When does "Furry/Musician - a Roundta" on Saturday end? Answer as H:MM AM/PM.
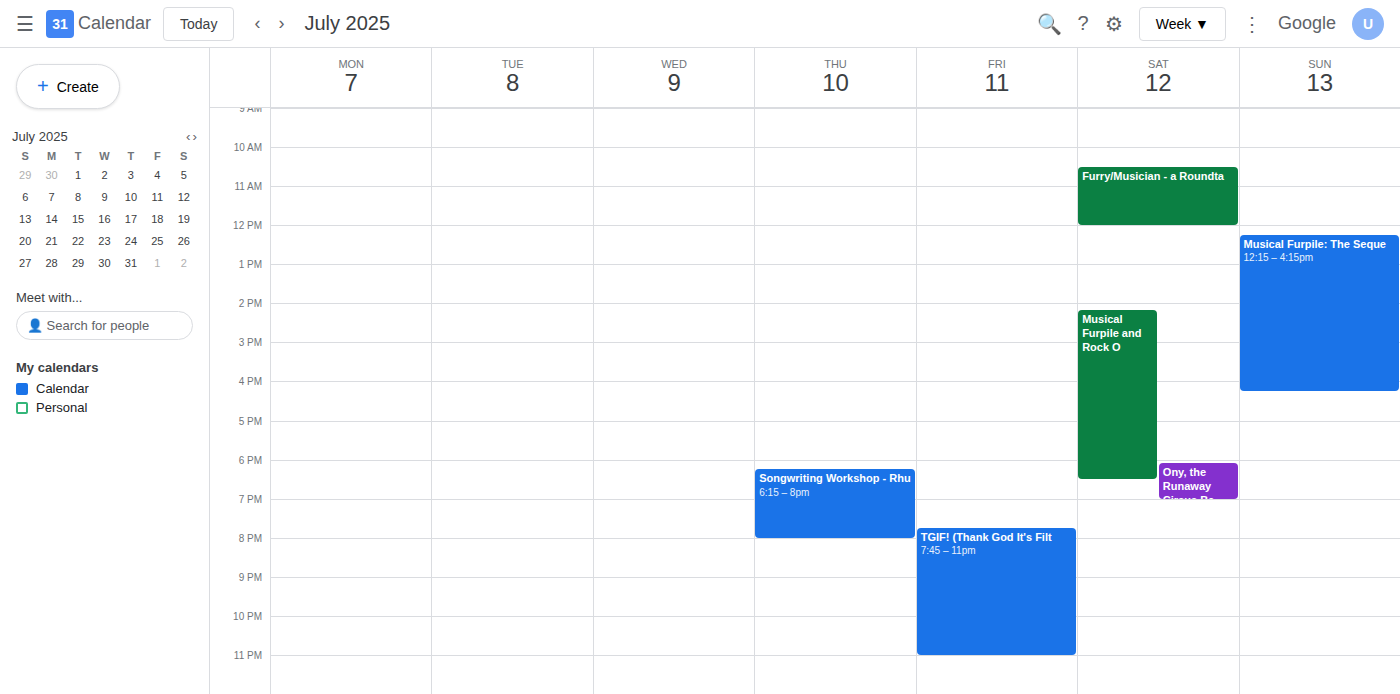
12:00 PM